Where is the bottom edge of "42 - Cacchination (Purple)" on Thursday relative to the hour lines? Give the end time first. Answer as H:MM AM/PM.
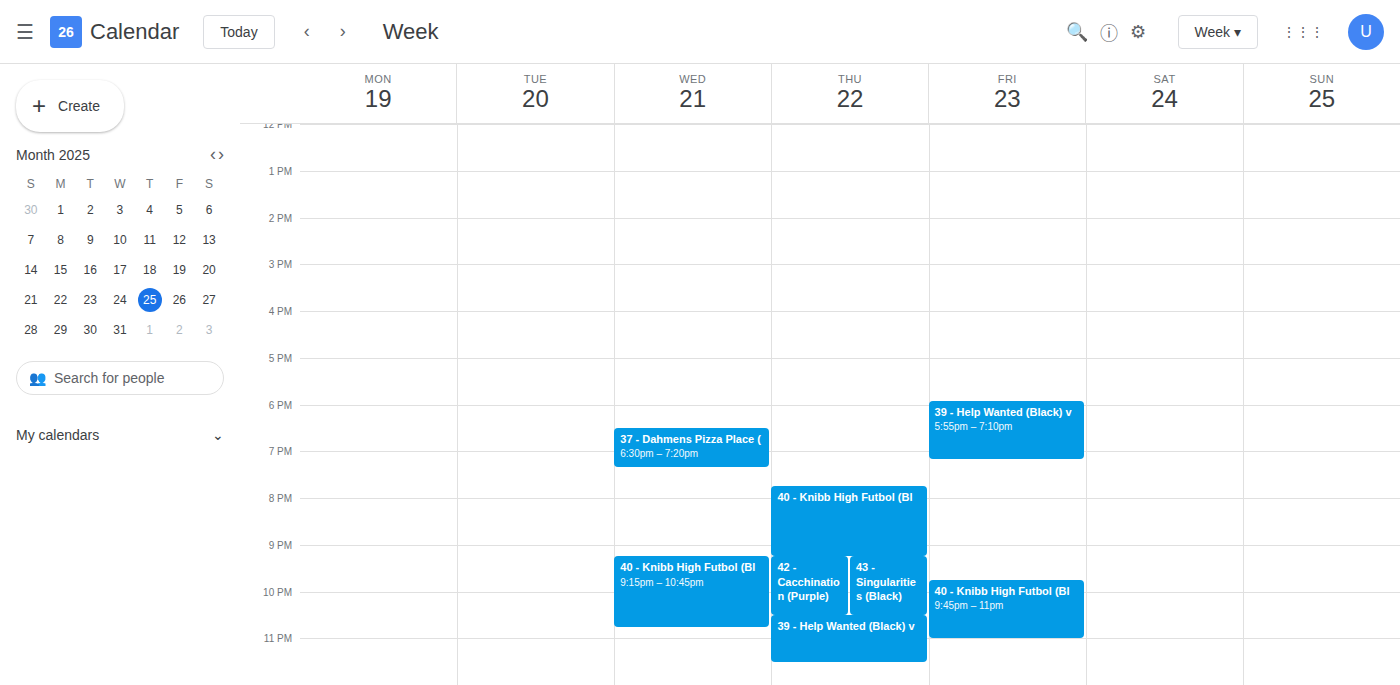
10:30 PM -- halfway between the 10 PM and 11 PM lines.